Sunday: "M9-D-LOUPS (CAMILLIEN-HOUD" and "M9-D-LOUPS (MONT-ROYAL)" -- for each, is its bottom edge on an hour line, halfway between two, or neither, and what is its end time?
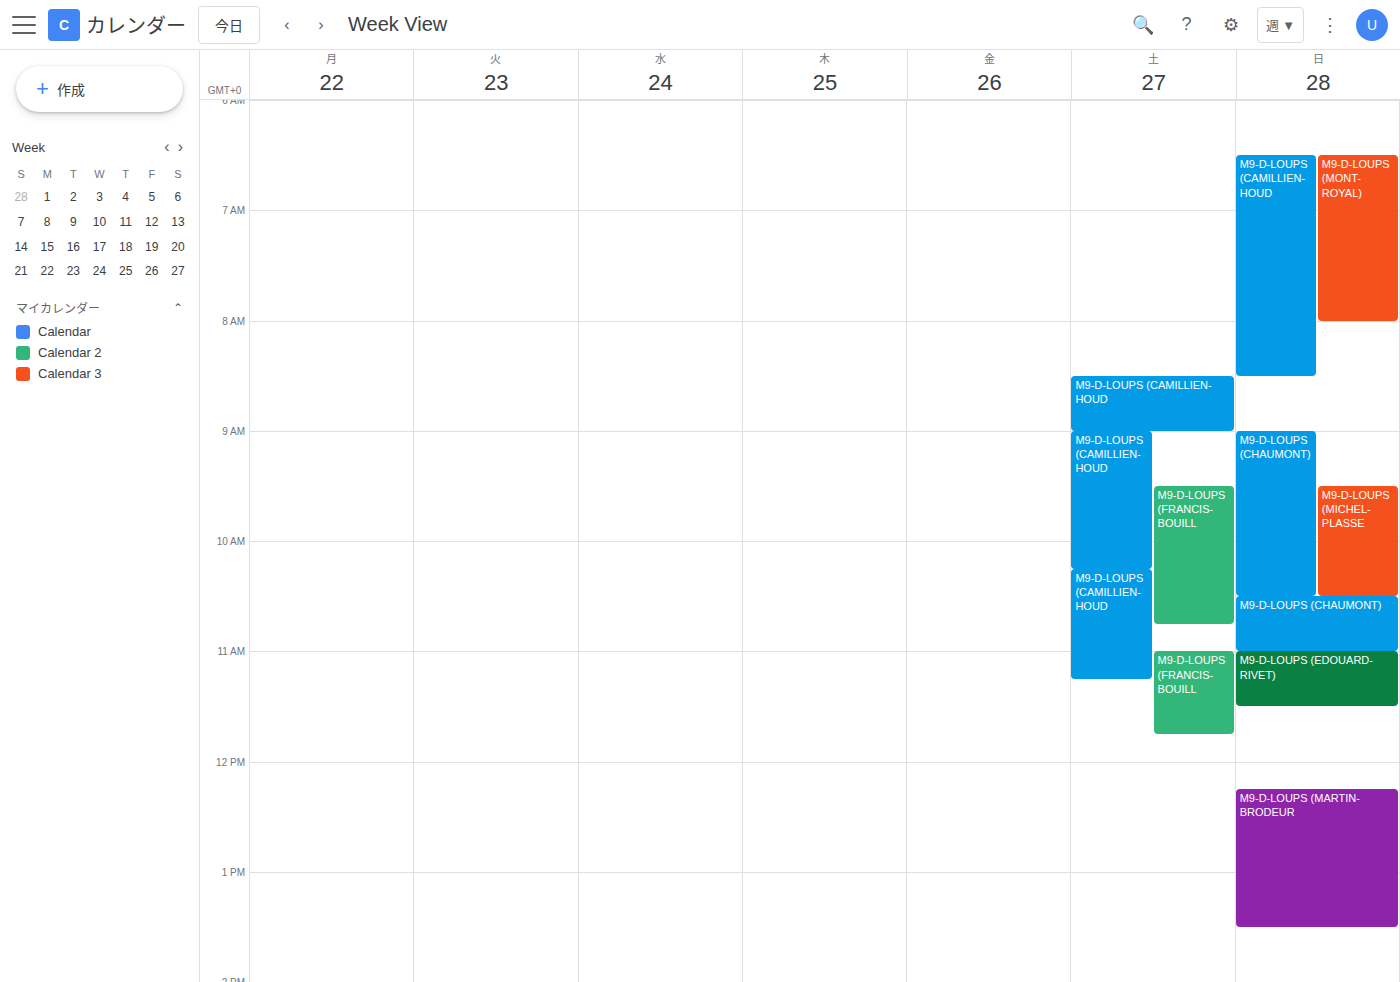
"M9-D-LOUPS (CAMILLIEN-HOUD": 8:30 AM, halfway between the 8 AM and 9 AM lines. "M9-D-LOUPS (MONT-ROYAL)": 8:00 AM, exactly on the 8 AM line.